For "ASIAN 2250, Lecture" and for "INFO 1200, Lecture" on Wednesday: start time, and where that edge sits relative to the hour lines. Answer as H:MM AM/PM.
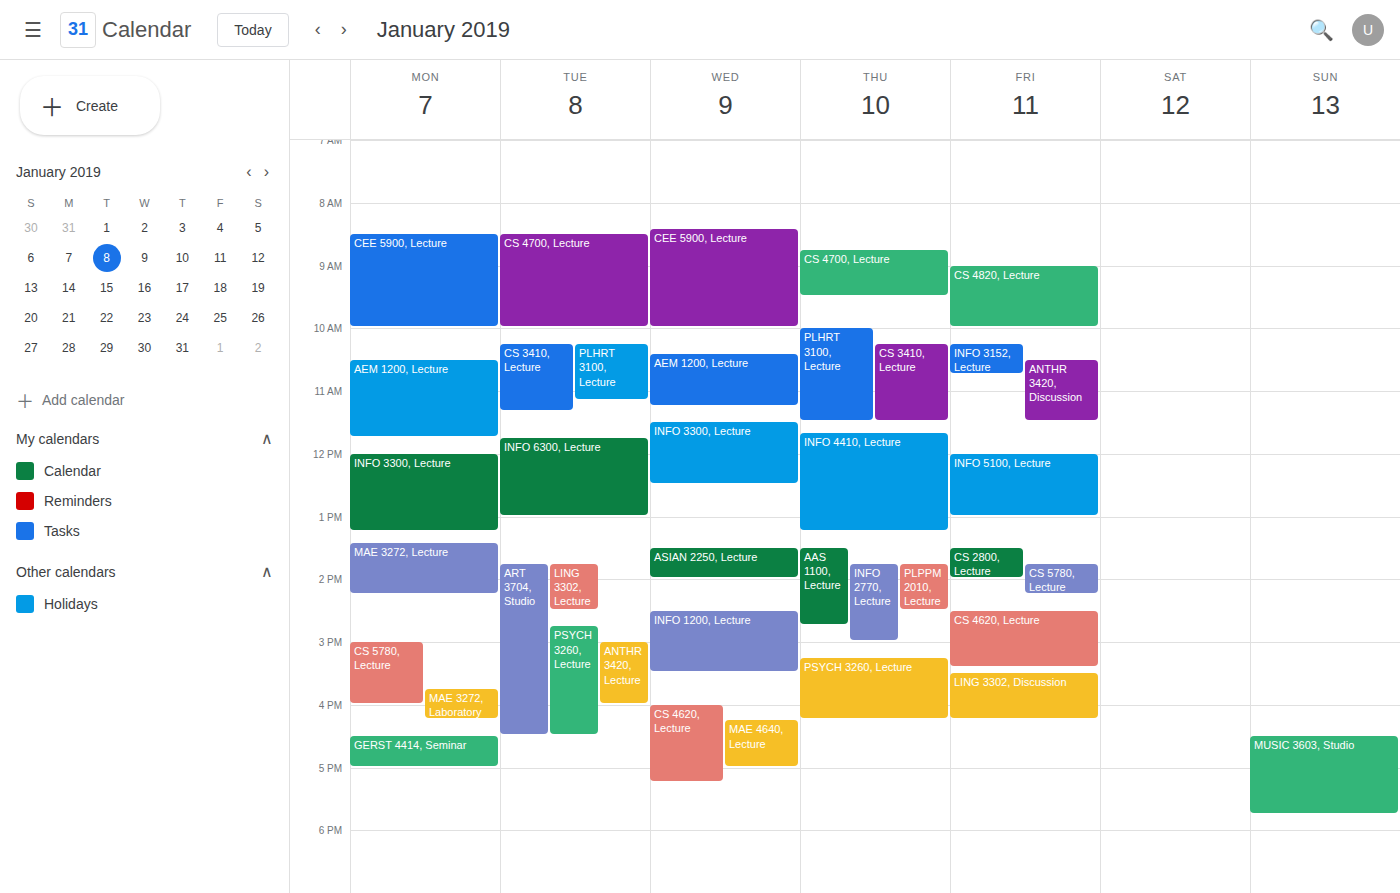
"ASIAN 2250, Lecture": 1:30 PM, halfway between the 1 PM and 2 PM lines. "INFO 1200, Lecture": 2:30 PM, halfway between the 2 PM and 3 PM lines.